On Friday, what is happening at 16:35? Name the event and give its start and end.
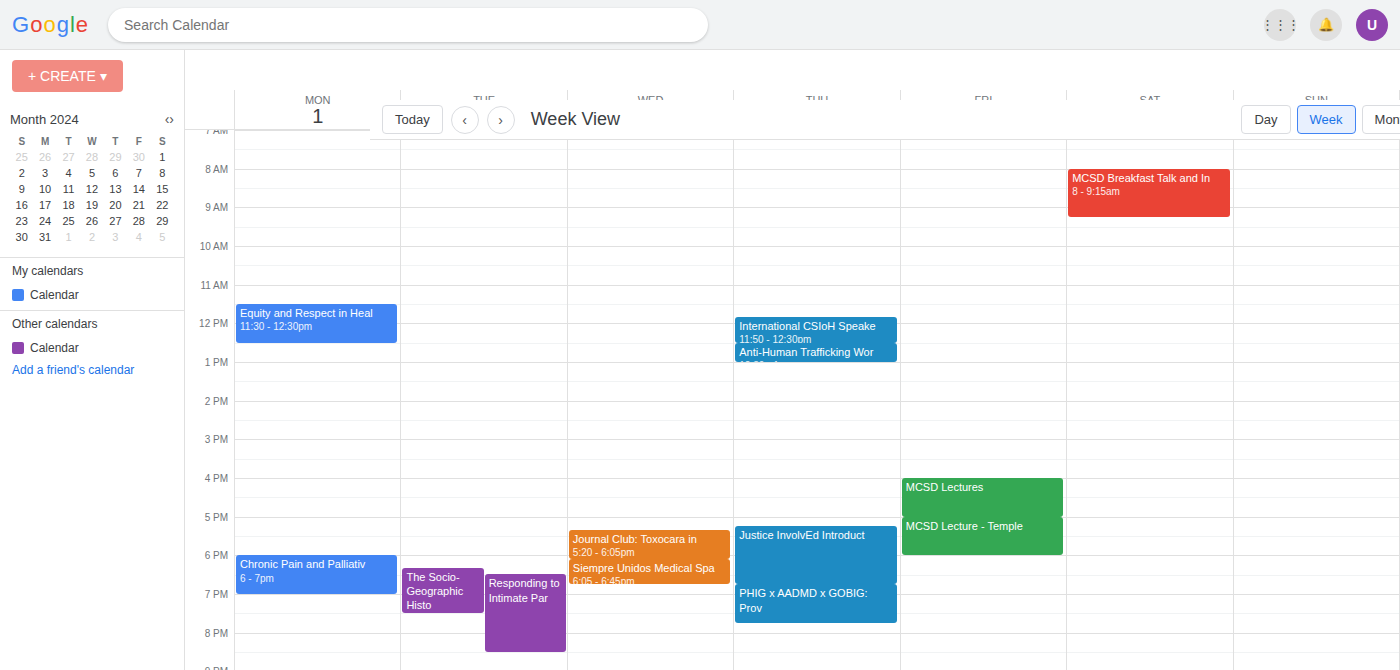
"MCSD Lectures", 16:00 to 17:00